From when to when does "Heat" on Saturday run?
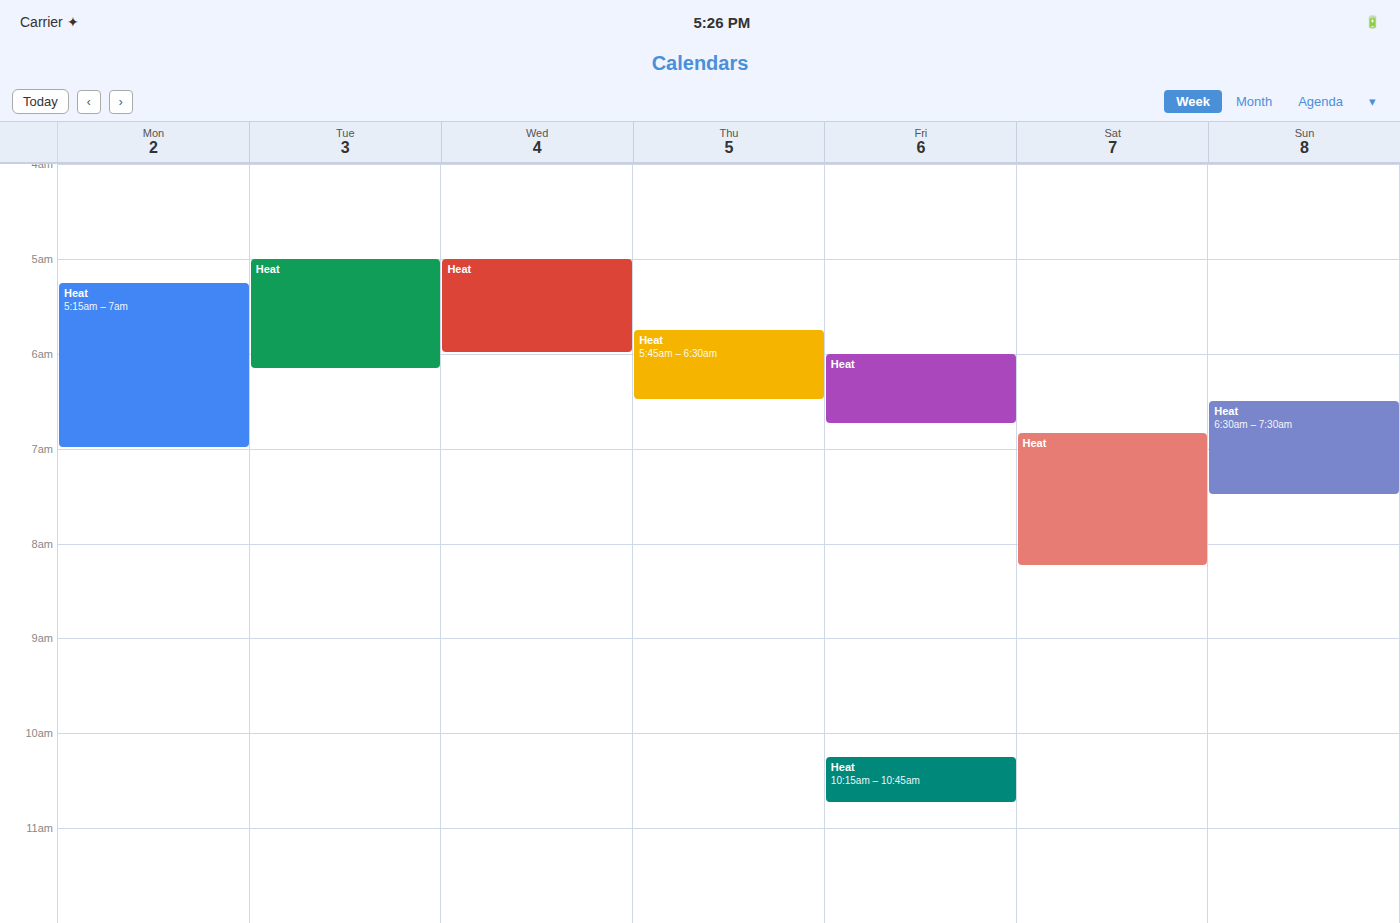
6:50 AM to 8:15 AM